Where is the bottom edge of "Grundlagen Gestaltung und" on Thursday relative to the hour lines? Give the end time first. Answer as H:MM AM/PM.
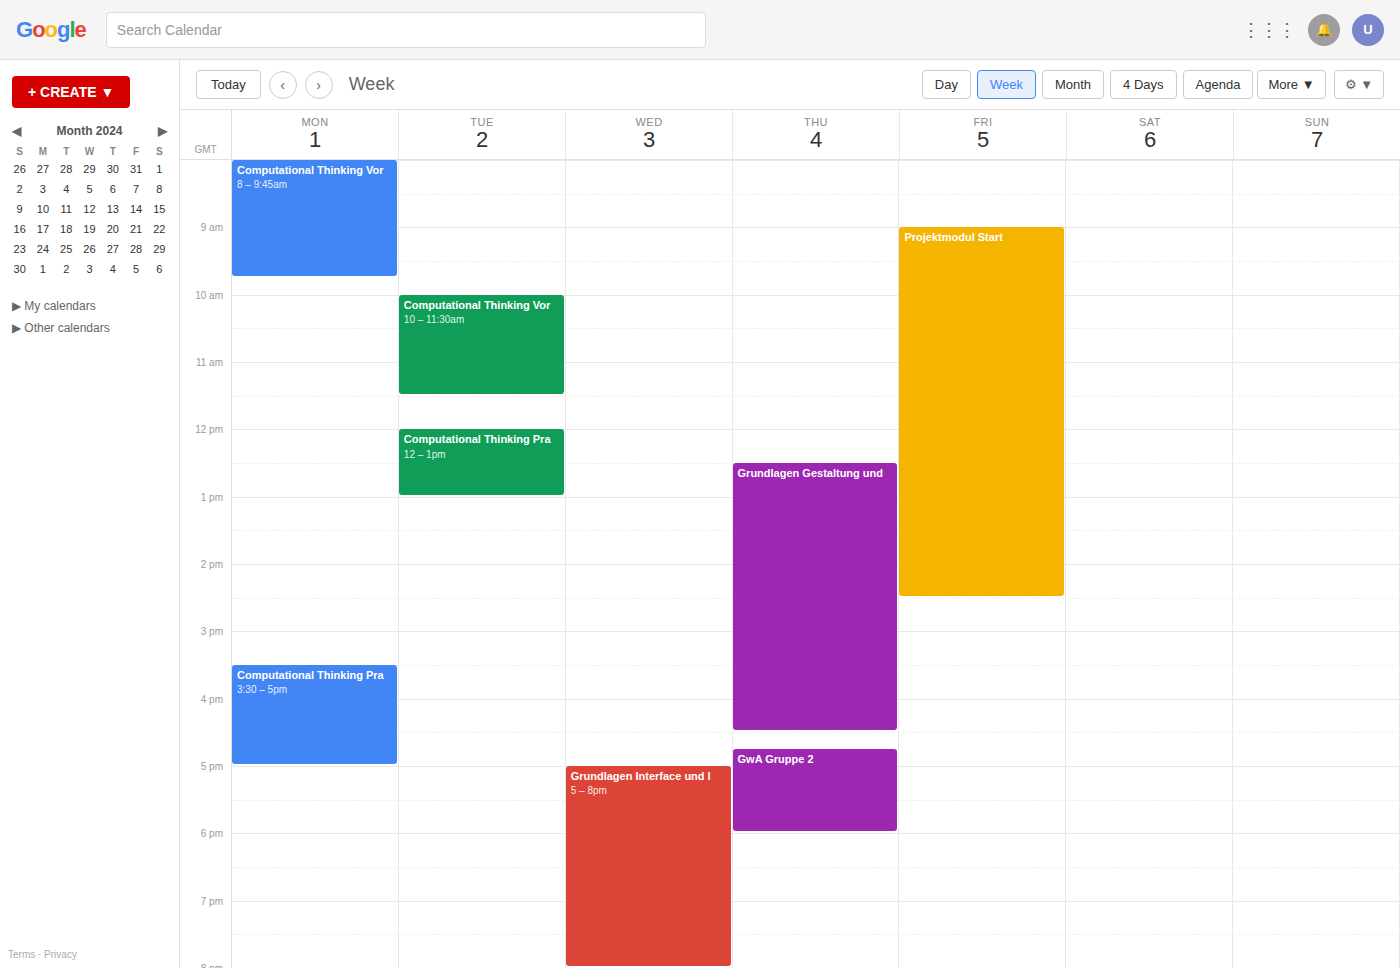
4:30 PM -- halfway between the 4 PM and 5 PM lines.